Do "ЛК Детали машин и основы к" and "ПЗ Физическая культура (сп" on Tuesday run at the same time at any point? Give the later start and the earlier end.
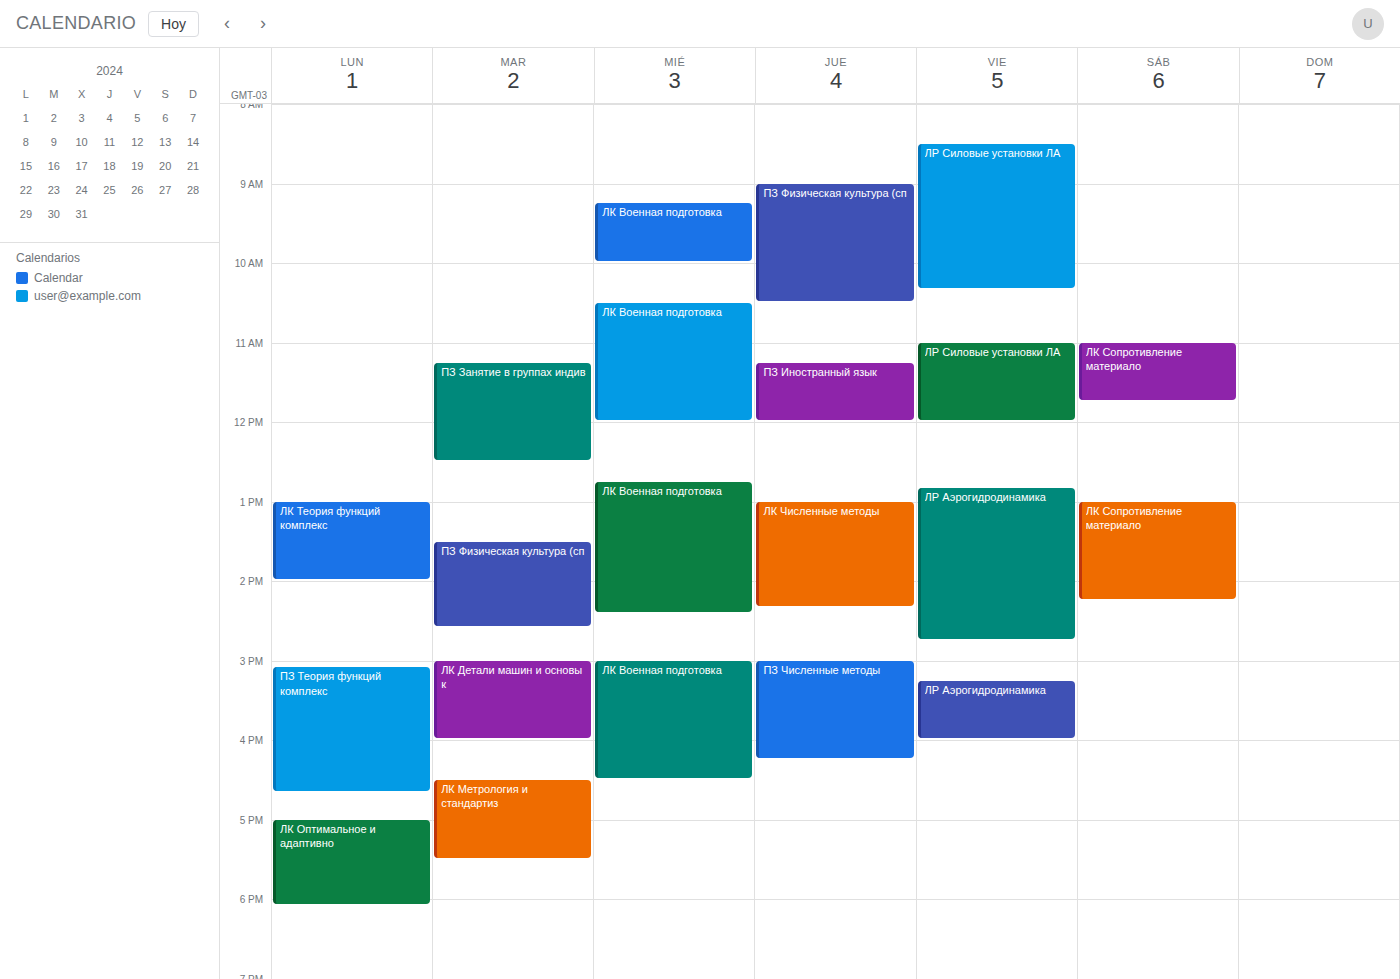
"ПЗ Физическая культура (сп" ends at 2:35 PM and "ЛК Детали машин и основы к" starts at 3:00 PM -- no overlap.